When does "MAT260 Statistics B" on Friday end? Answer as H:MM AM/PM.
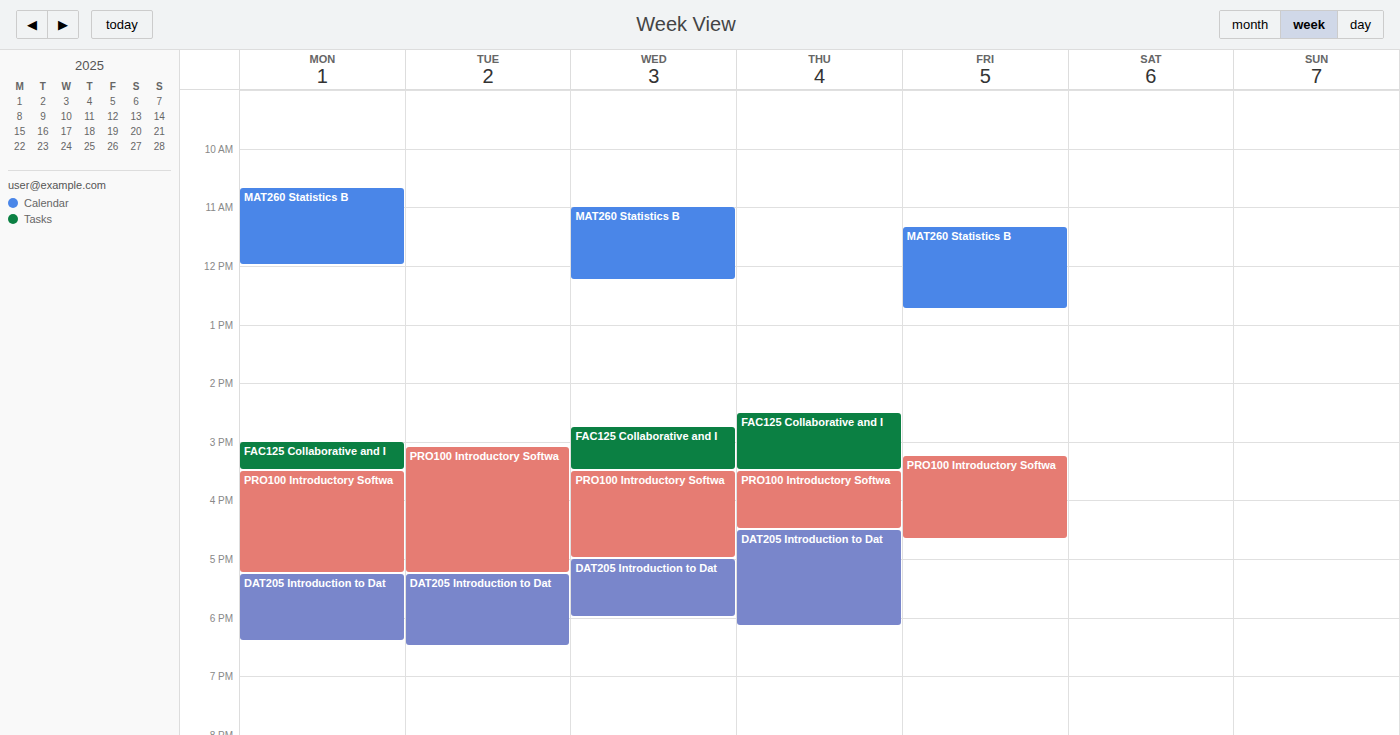
12:45 PM